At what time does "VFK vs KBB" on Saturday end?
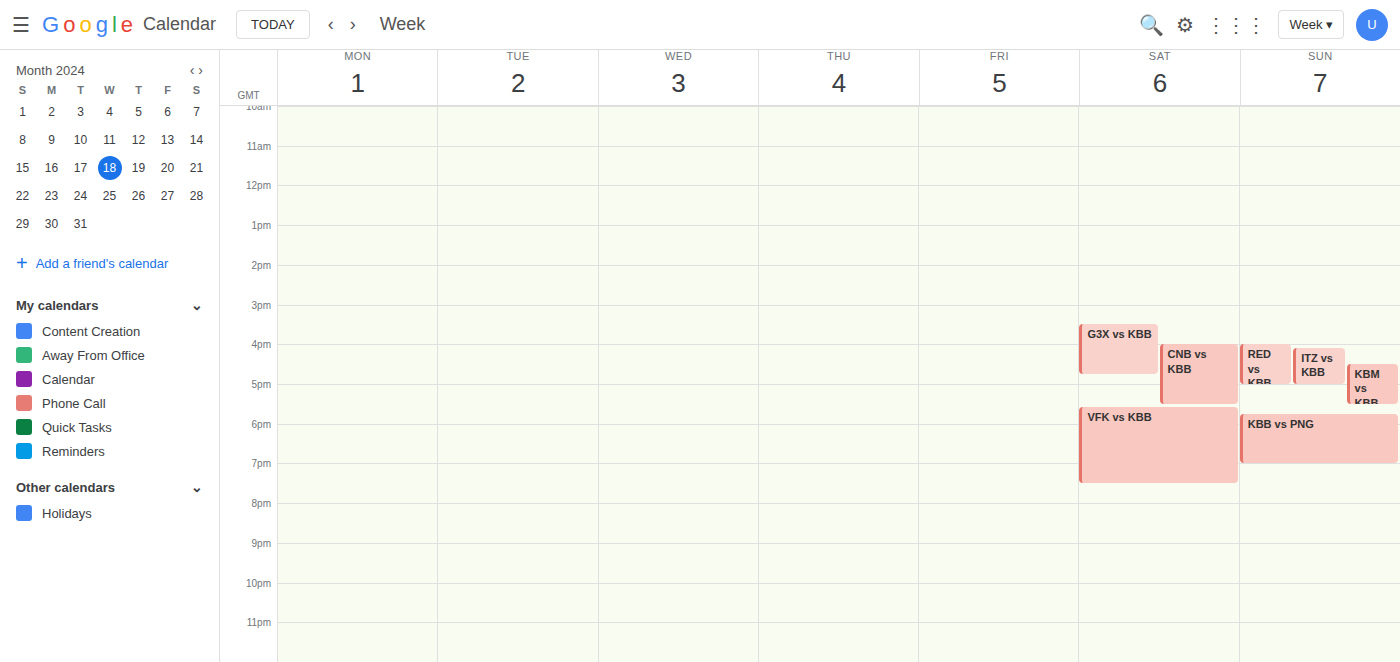
7:30 PM